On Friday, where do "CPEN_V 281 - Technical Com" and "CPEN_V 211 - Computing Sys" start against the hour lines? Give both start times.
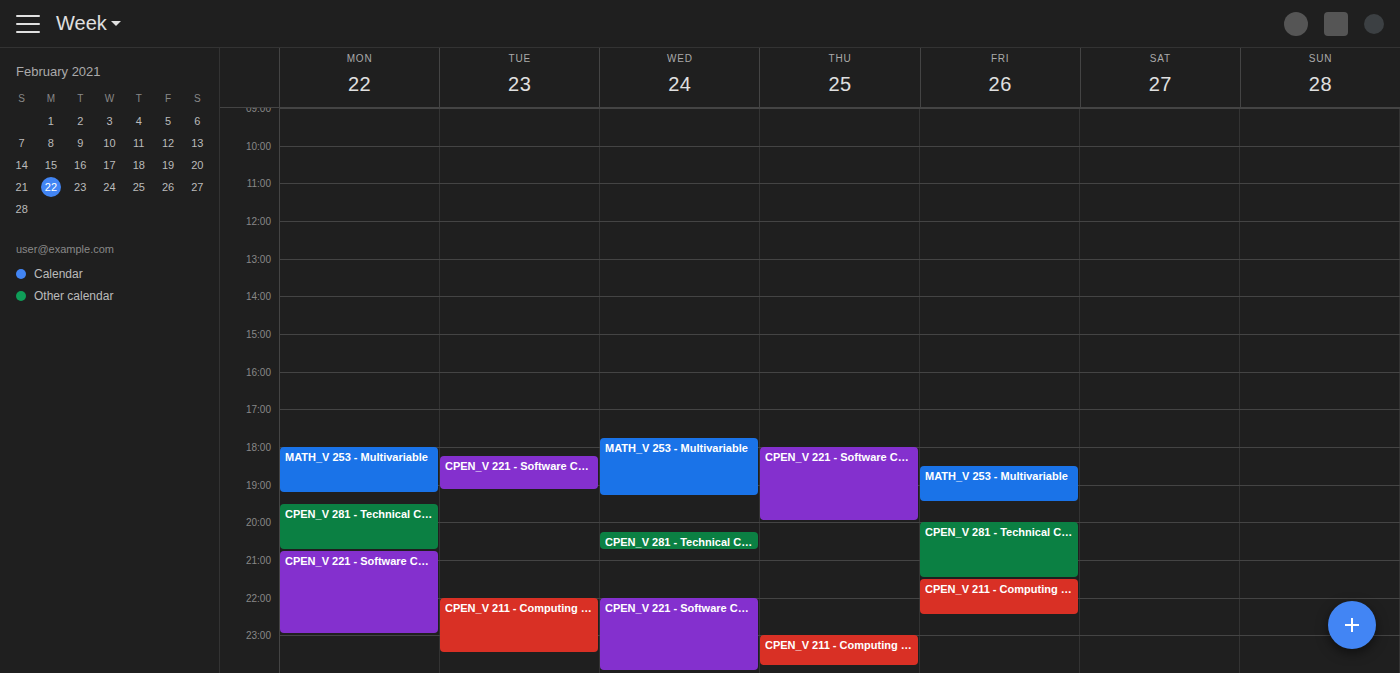
"CPEN_V 281 - Technical Com": 20:00, exactly on the 20:00 line. "CPEN_V 211 - Computing Sys": 21:30, halfway between the 21:00 and 22:00 lines.